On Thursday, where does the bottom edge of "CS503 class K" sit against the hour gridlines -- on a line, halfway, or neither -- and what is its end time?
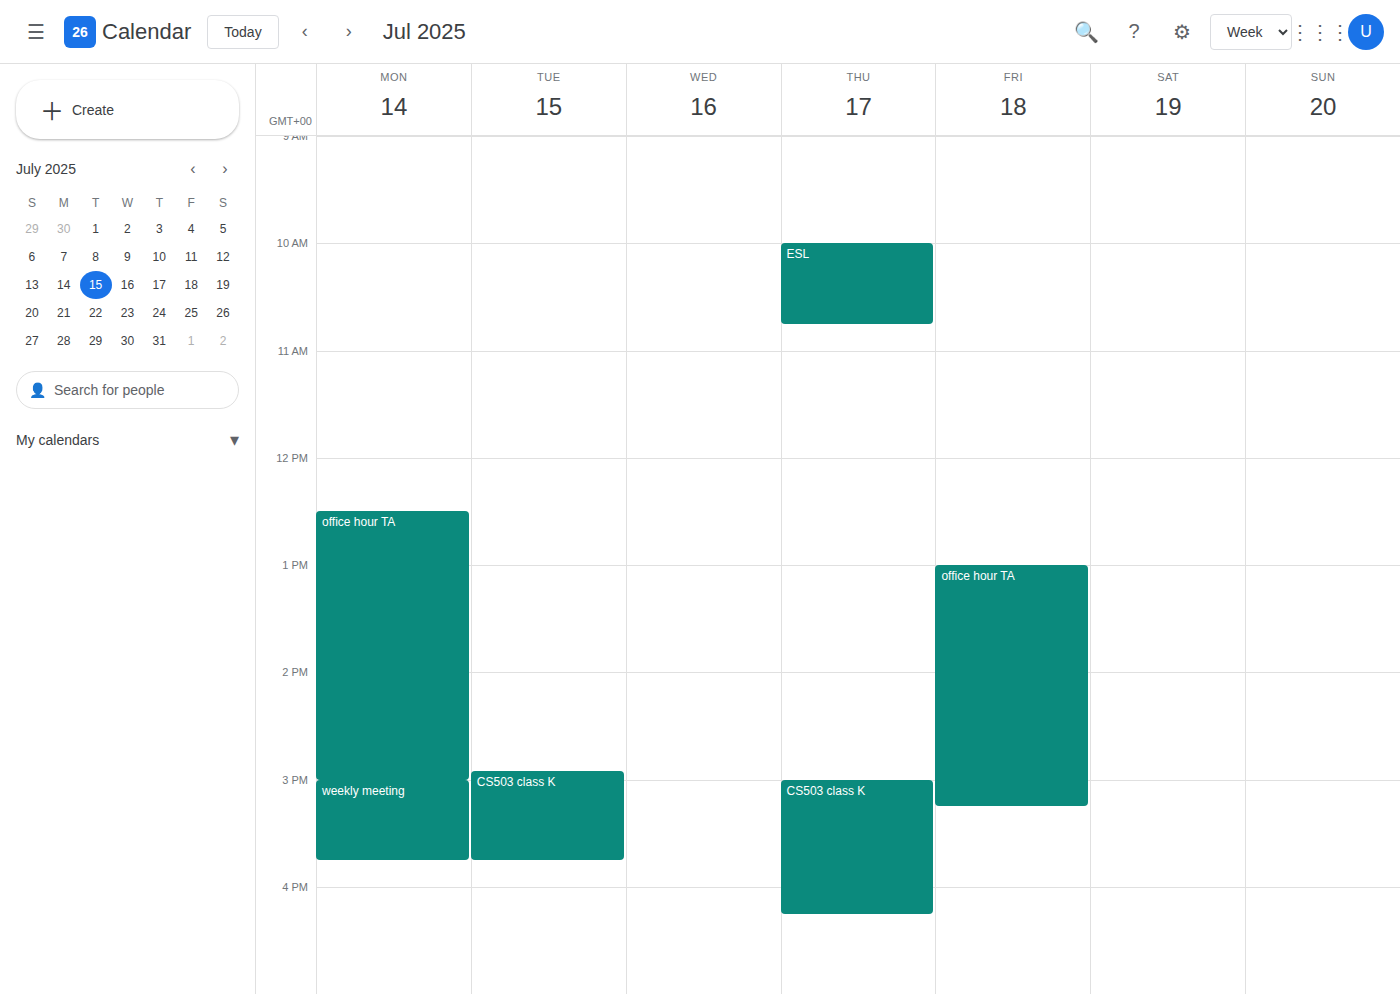
4:15 PM -- neither: a quarter of the way from the 4 PM line to the 5 PM line.